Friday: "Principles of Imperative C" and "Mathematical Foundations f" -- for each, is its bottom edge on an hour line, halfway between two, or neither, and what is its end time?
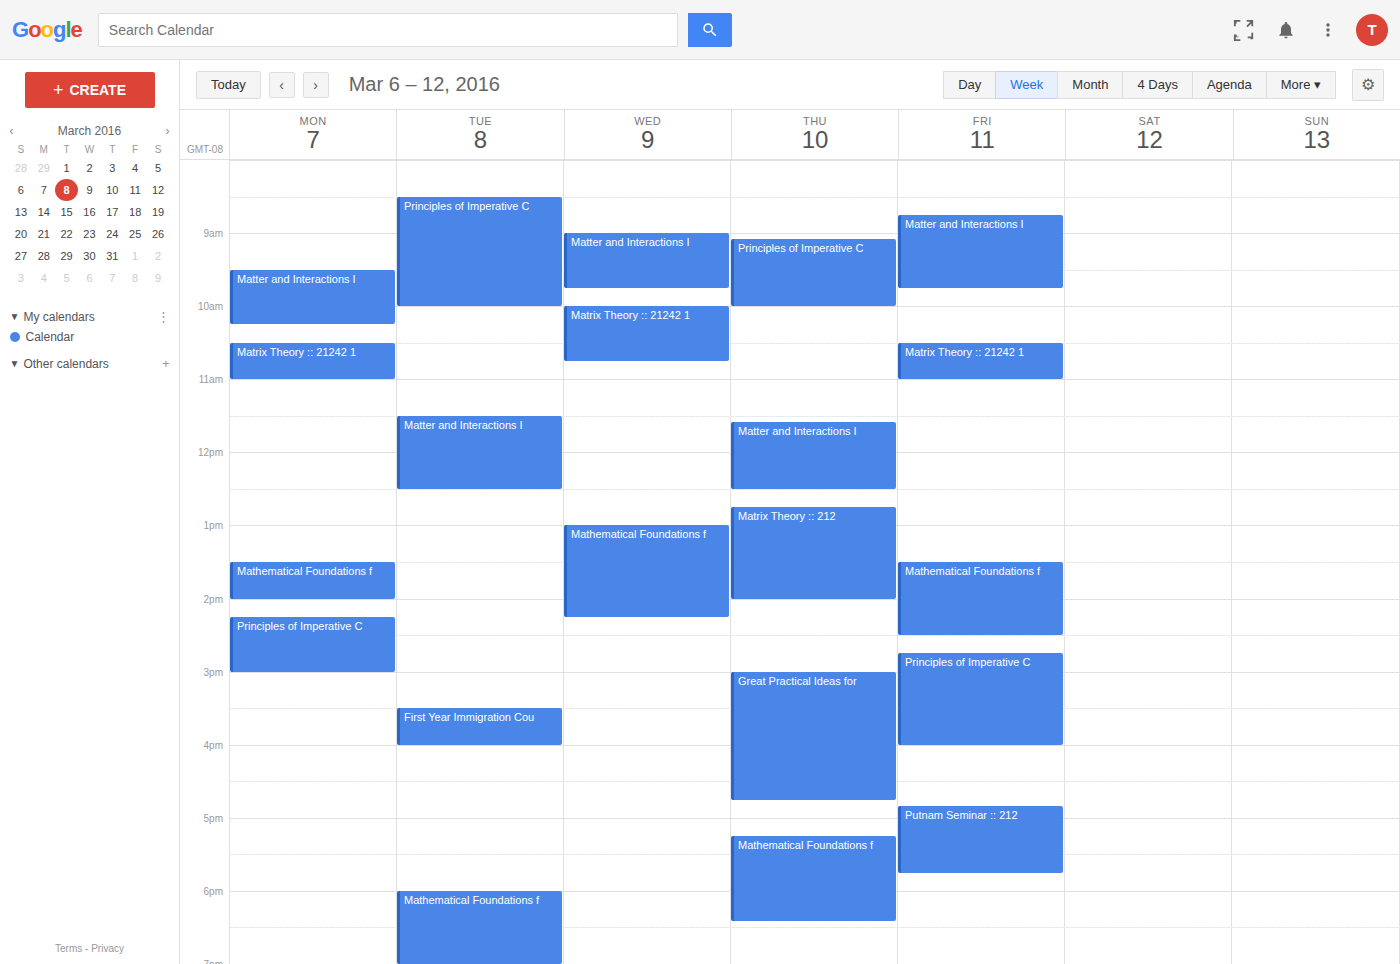
"Principles of Imperative C": 4:00 PM, exactly on the 4 PM line. "Mathematical Foundations f": 2:30 PM, halfway between the 2 PM and 3 PM lines.